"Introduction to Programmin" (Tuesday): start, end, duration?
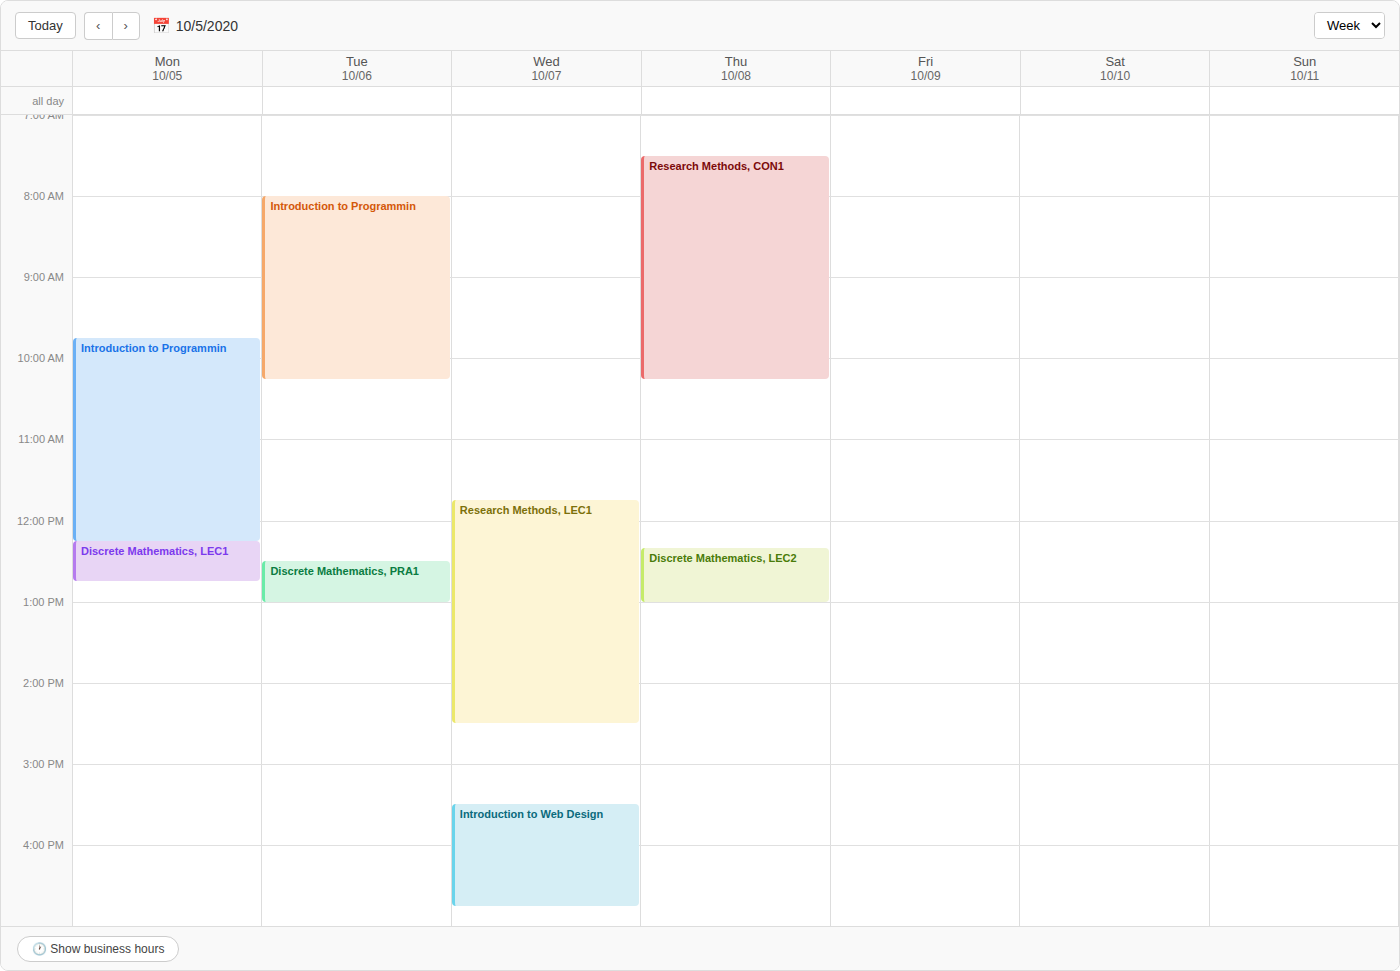
08:00 to 10:15, 2 hours 15 minutes